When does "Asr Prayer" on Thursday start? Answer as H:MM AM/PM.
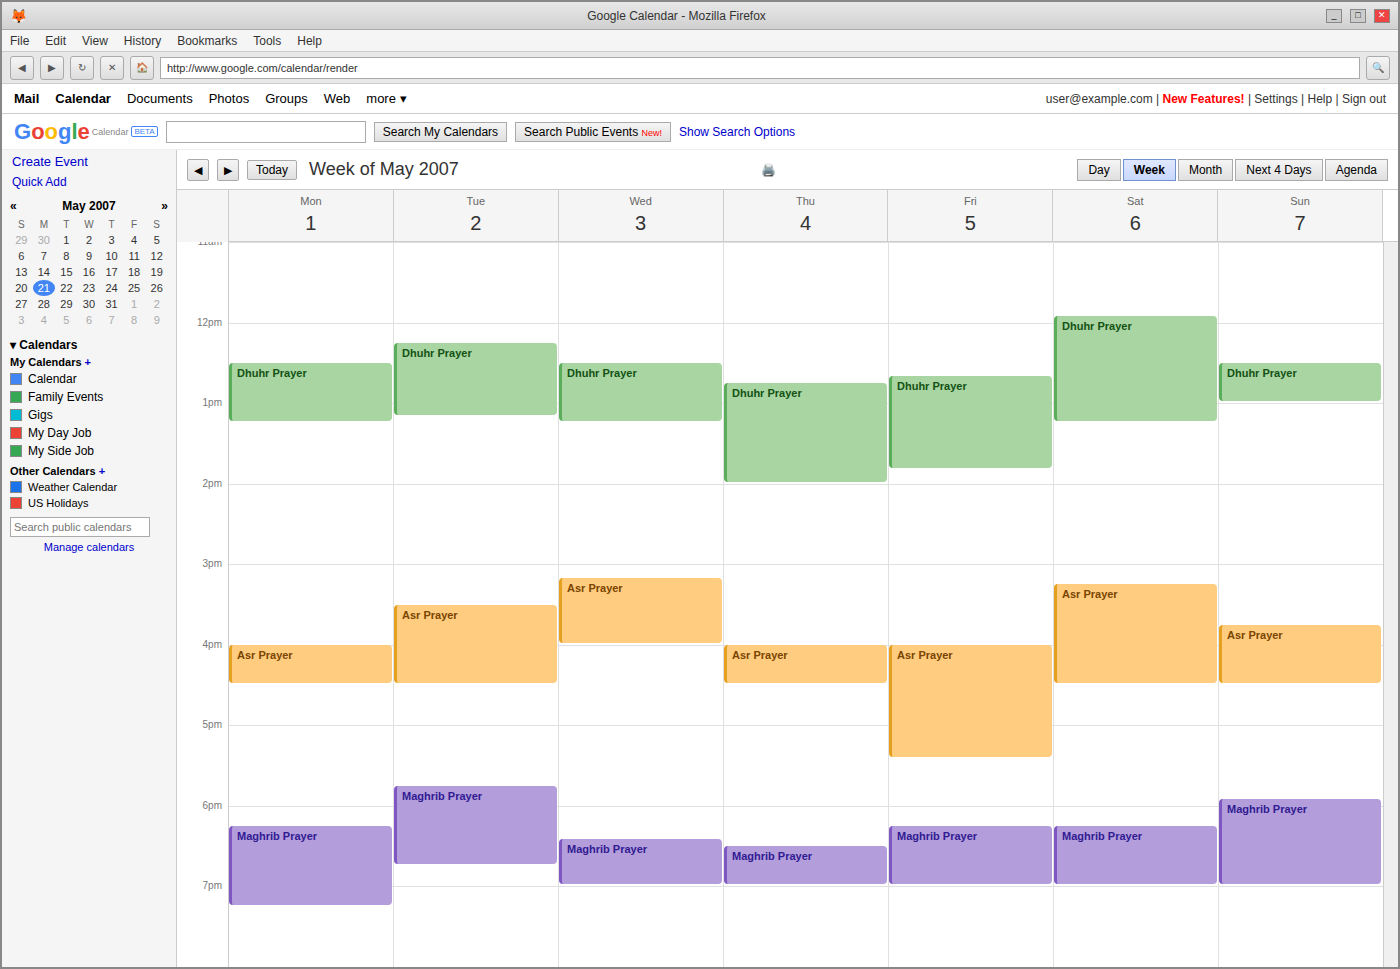
4:00 PM